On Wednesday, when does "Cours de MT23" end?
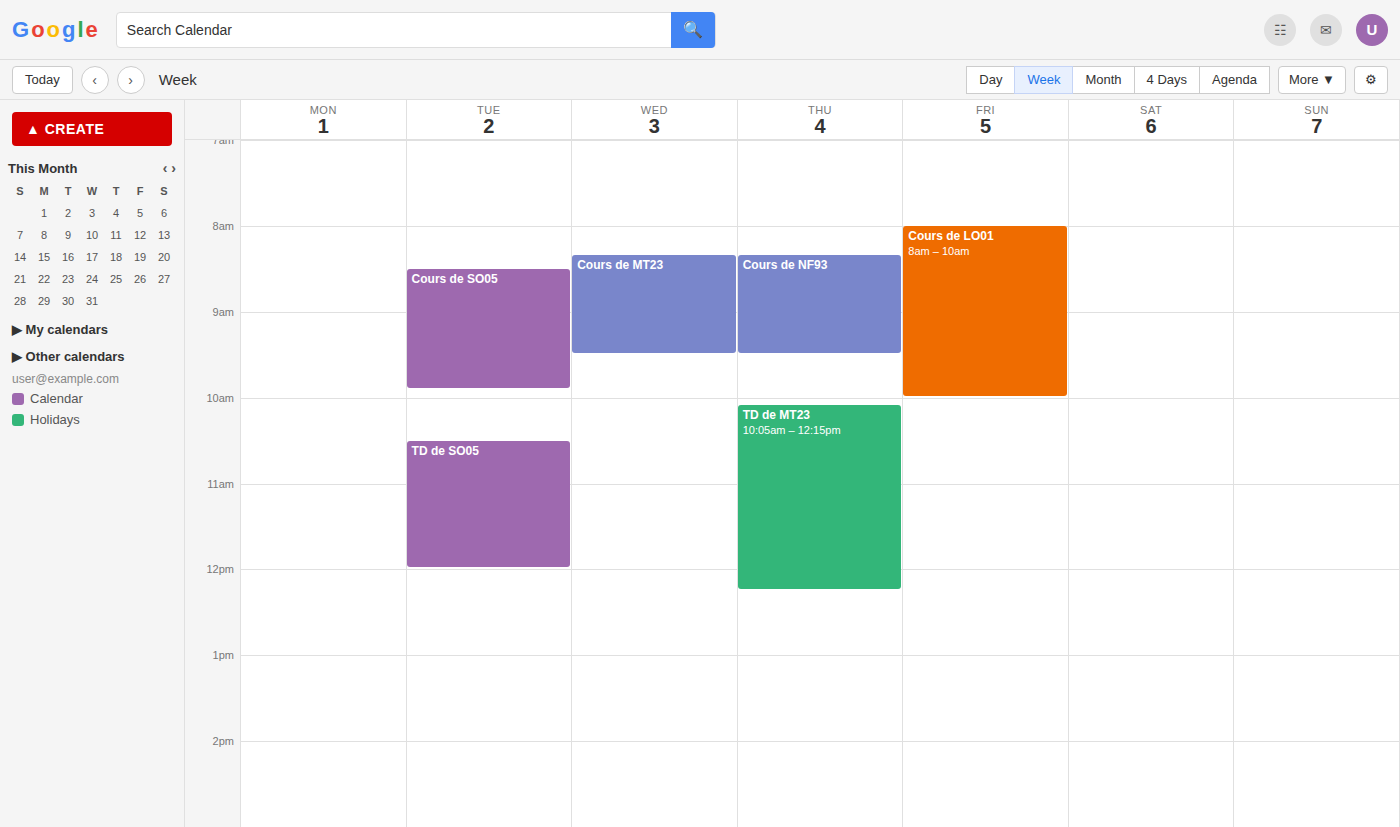
9:30 AM